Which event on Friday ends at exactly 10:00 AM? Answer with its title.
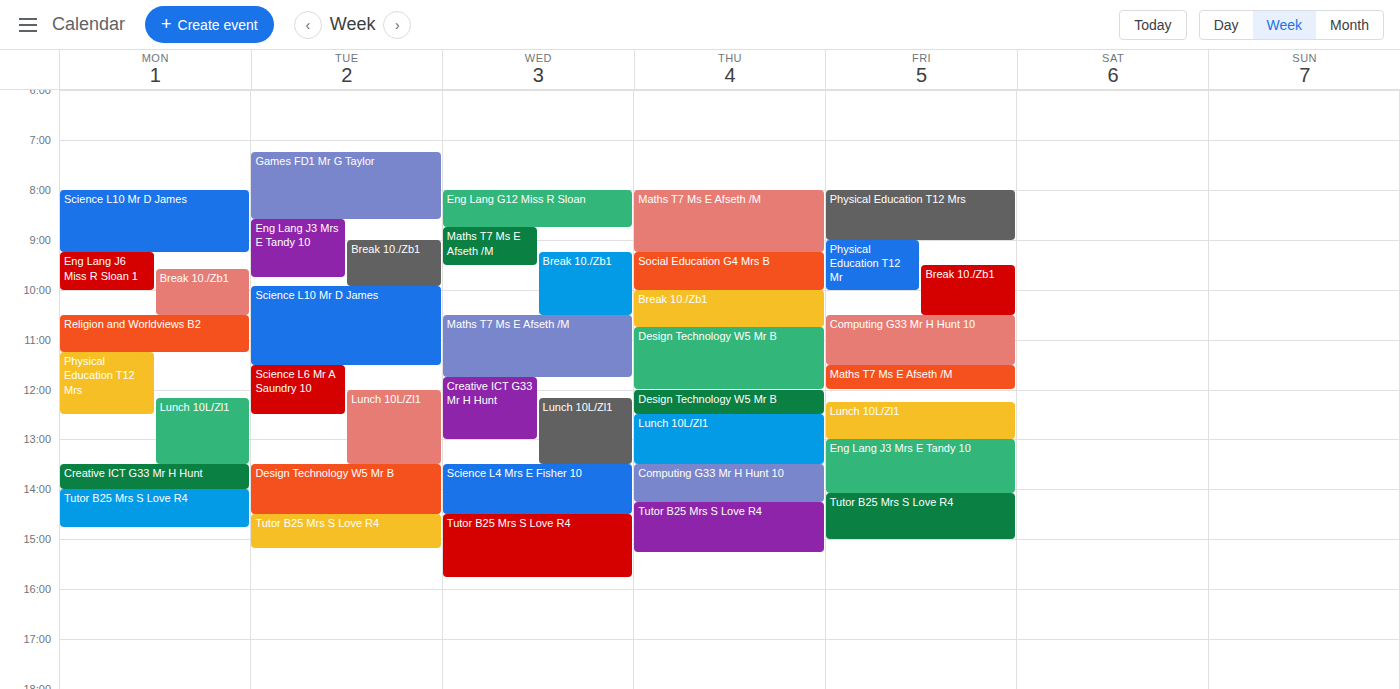
"Physical Education T12 Mr"